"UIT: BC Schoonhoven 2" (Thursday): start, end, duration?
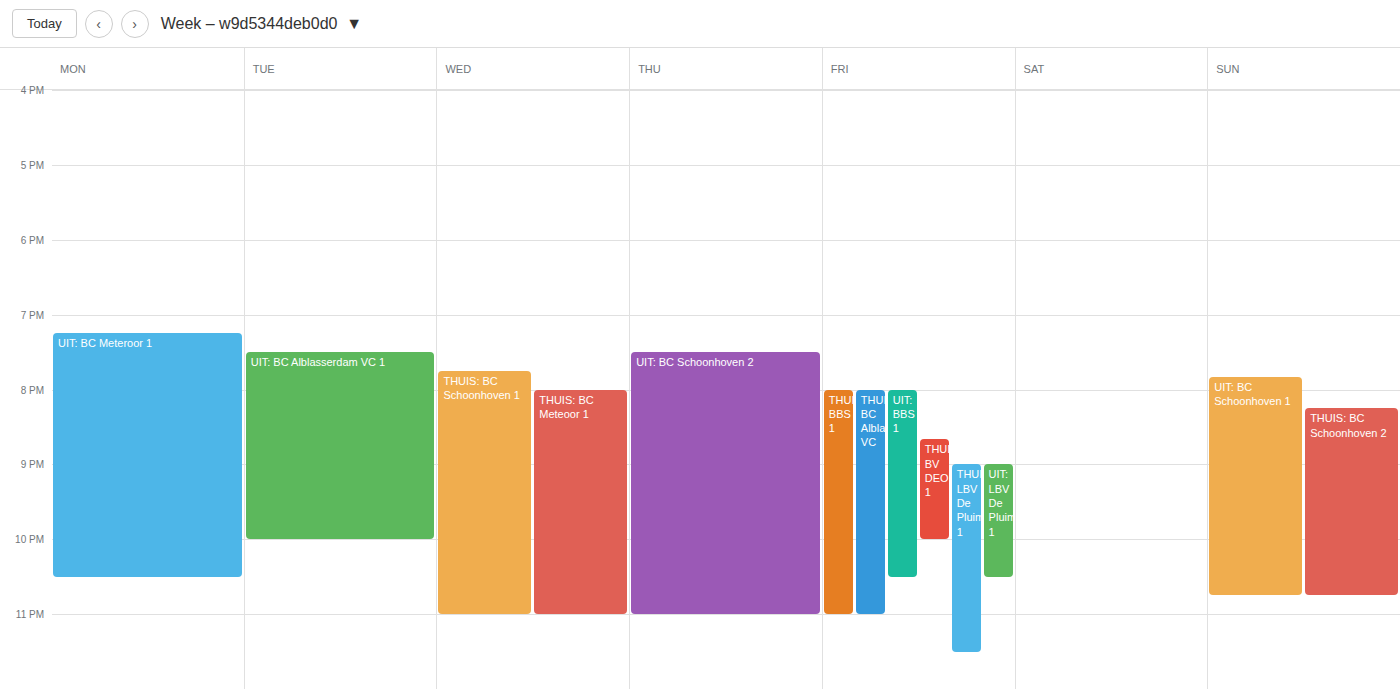
19:30 to 23:00, 3 hours 30 minutes